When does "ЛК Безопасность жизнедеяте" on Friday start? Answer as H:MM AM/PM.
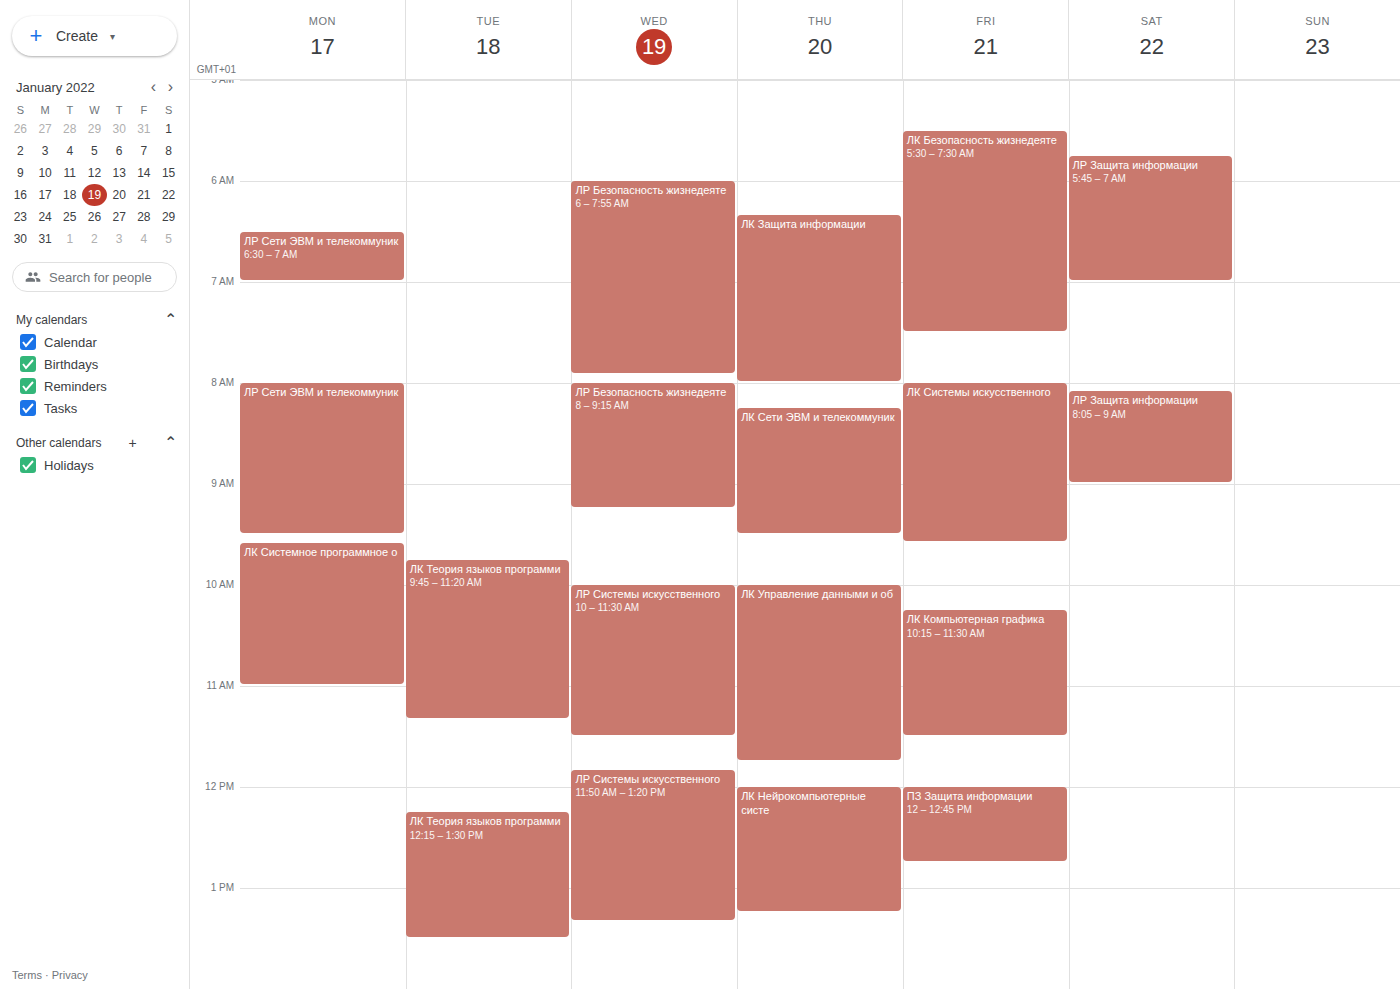
5:30 AM